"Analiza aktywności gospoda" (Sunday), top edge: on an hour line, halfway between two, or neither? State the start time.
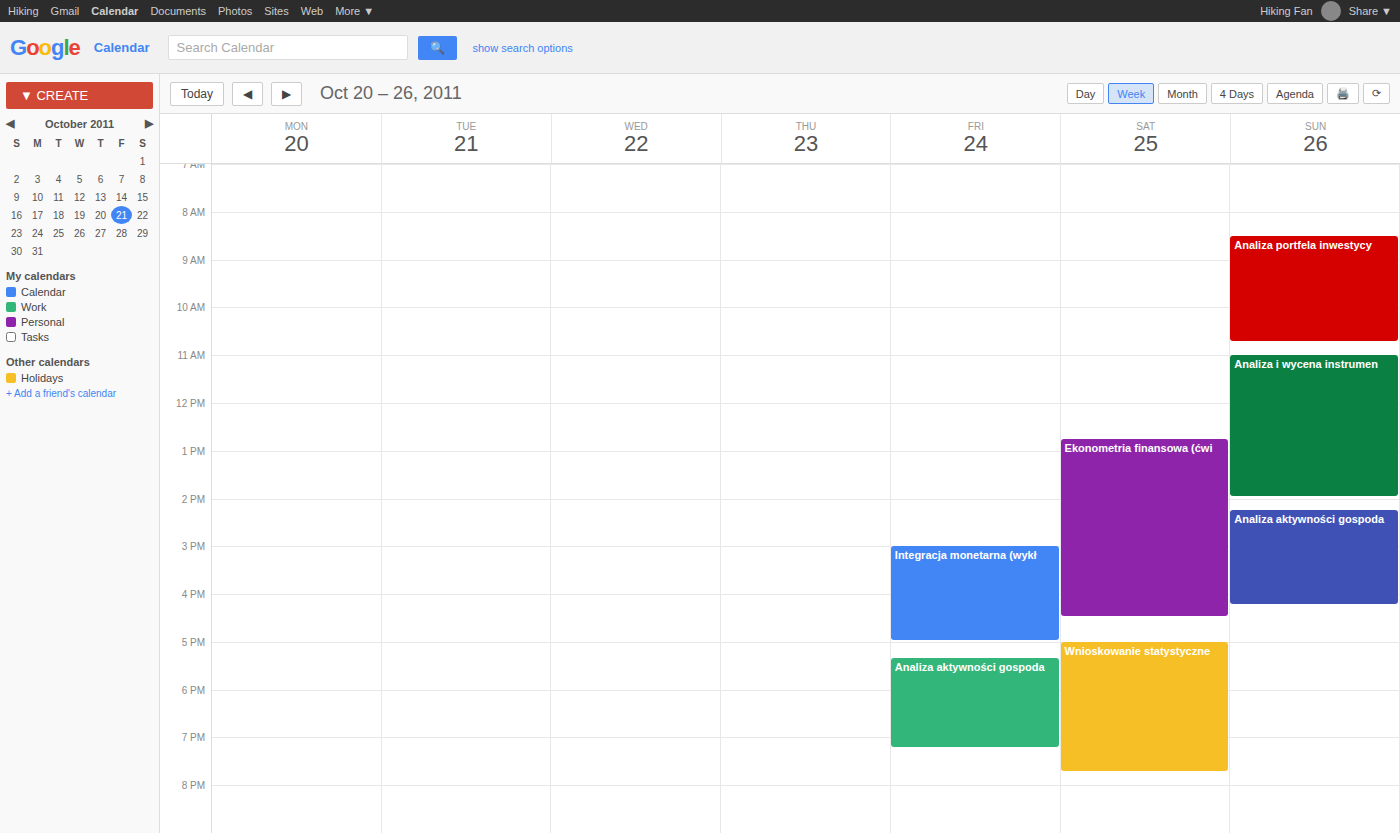
2:15 PM -- neither: a quarter of the way from the 2 PM line to the 3 PM line.